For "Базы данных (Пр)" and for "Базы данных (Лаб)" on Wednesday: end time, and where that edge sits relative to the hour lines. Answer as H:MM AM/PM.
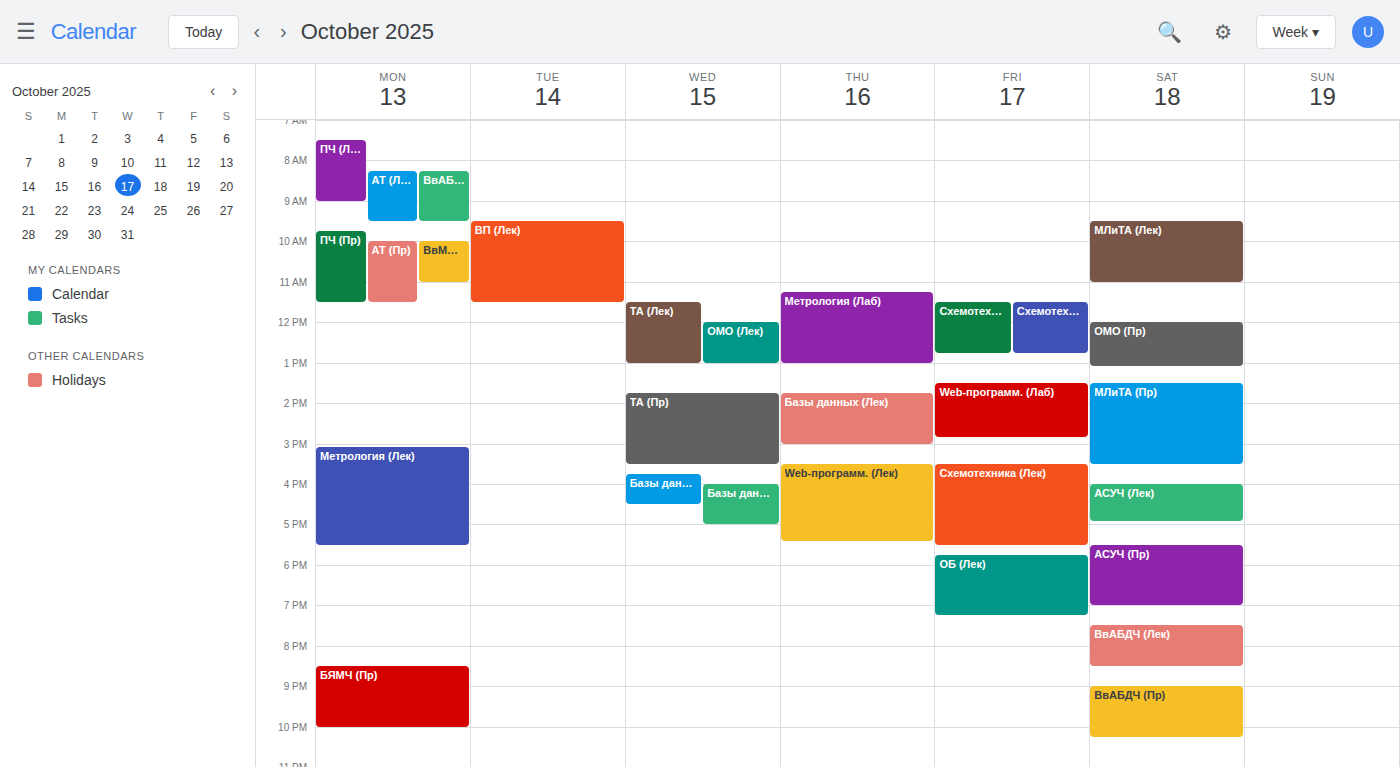
"Базы данных (Пр)": 5:00 PM, exactly on the 5 PM line. "Базы данных (Лаб)": 4:30 PM, halfway between the 4 PM and 5 PM lines.